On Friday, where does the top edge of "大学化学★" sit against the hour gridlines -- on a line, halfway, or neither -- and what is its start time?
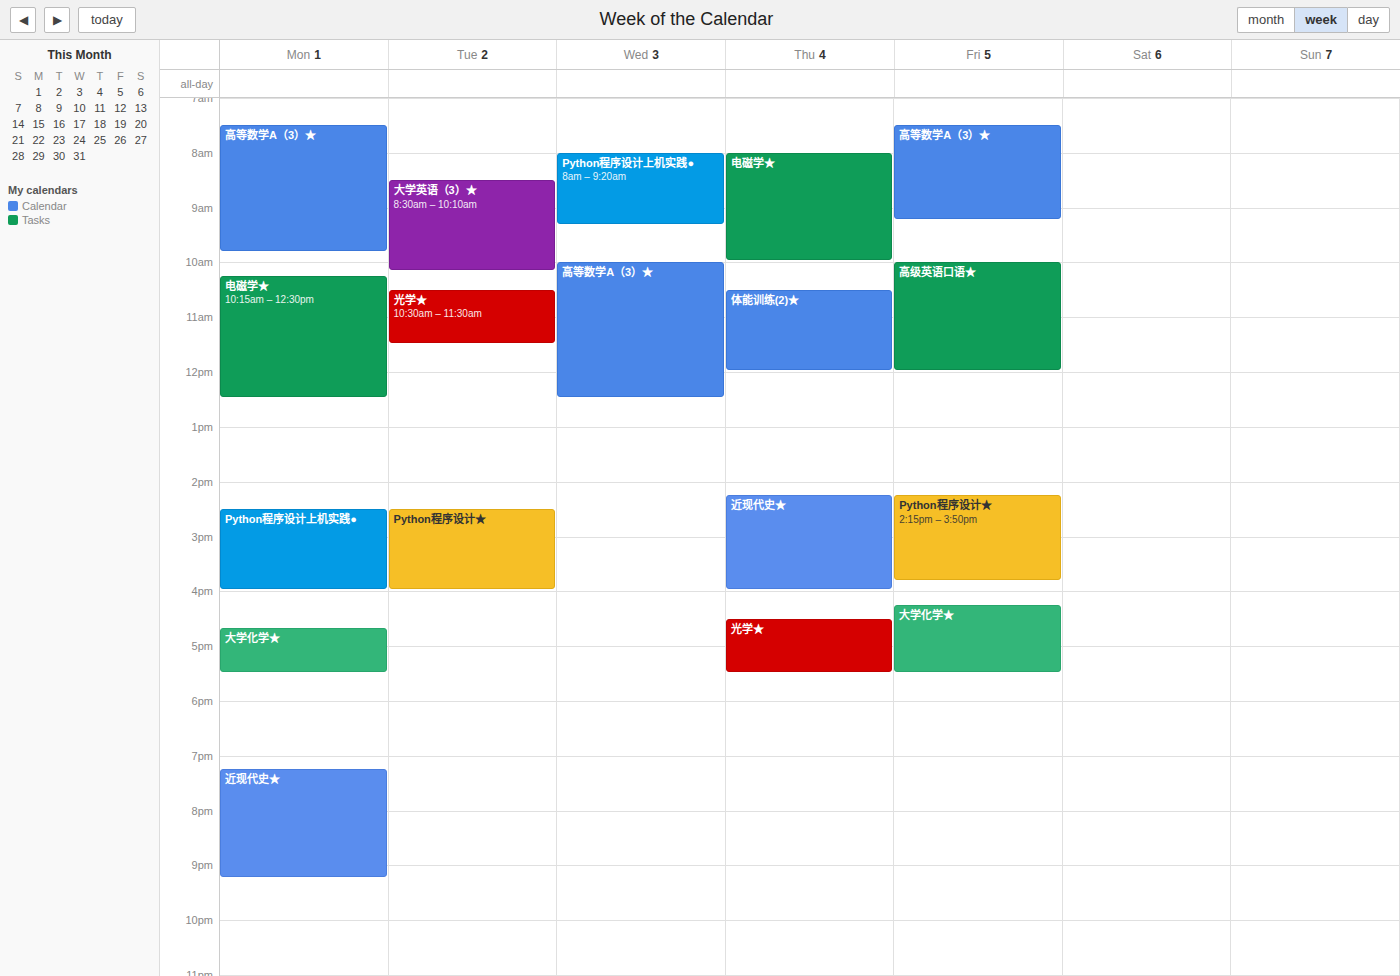
4:15 PM -- neither: a quarter of the way from the 4 PM line to the 5 PM line.